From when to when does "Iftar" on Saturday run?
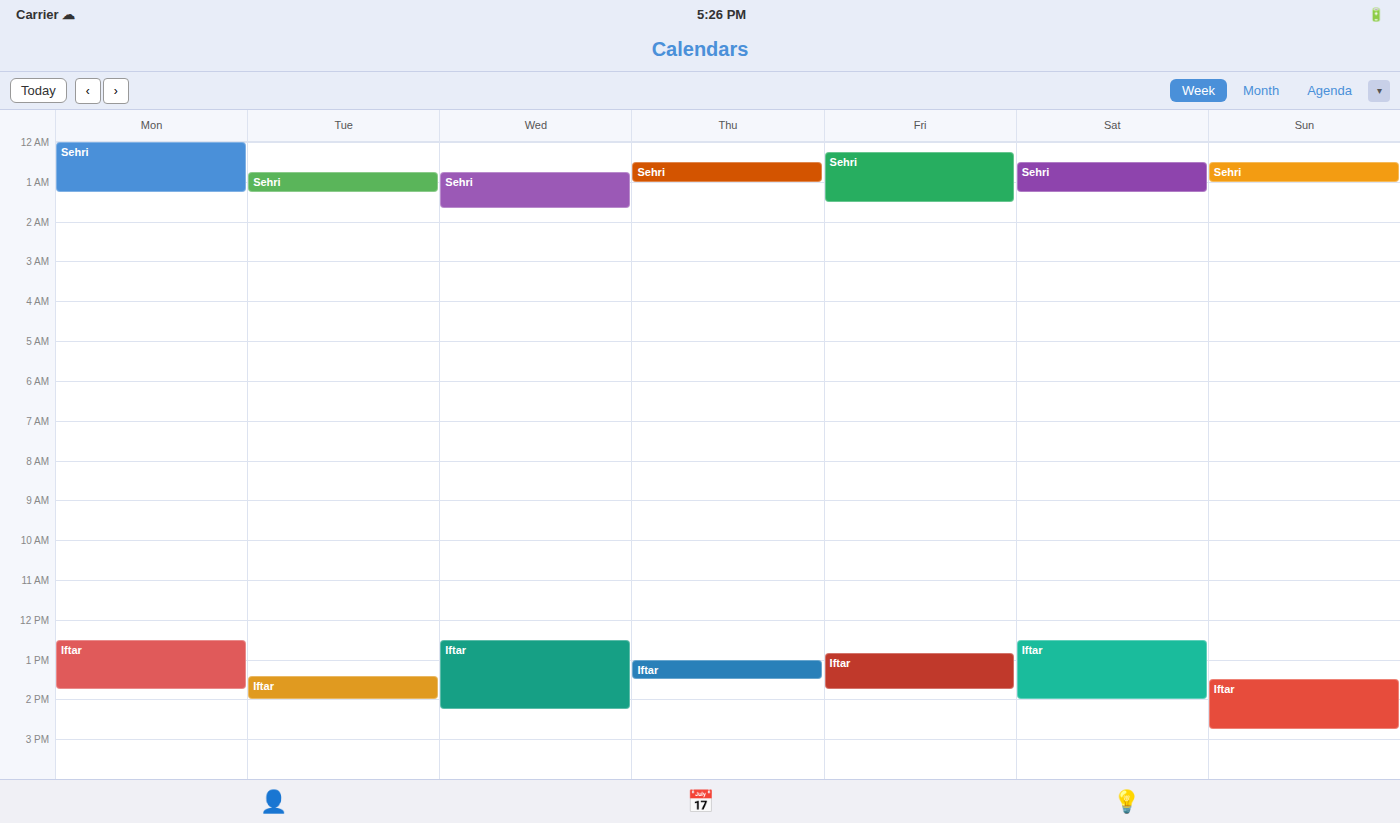
12:30 PM to 2:00 PM